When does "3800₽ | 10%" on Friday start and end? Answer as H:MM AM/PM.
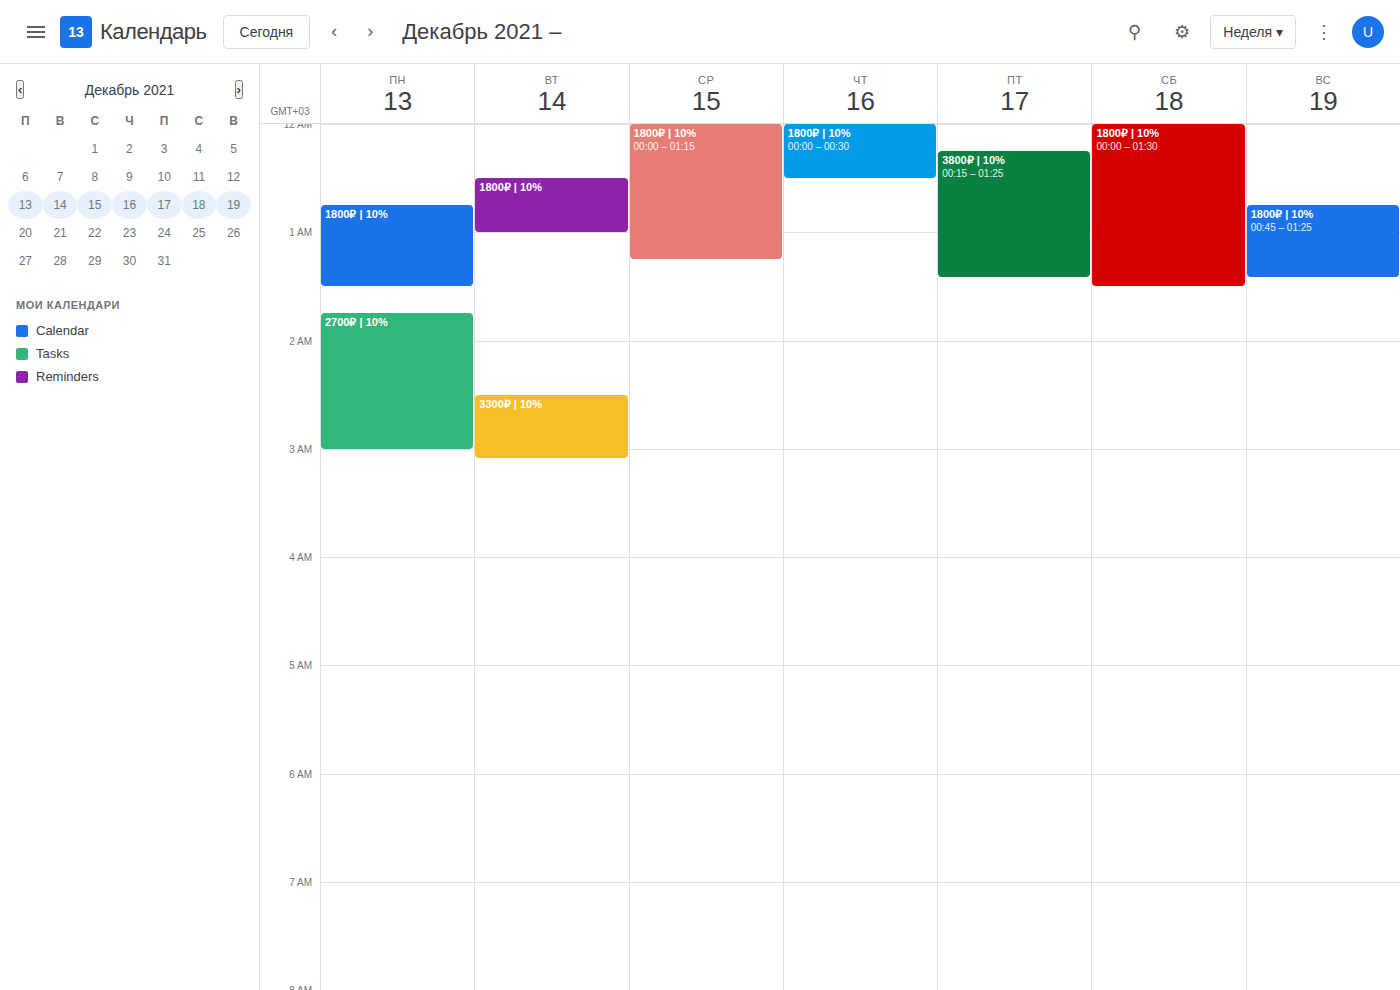
12:15 AM to 1:25 AM